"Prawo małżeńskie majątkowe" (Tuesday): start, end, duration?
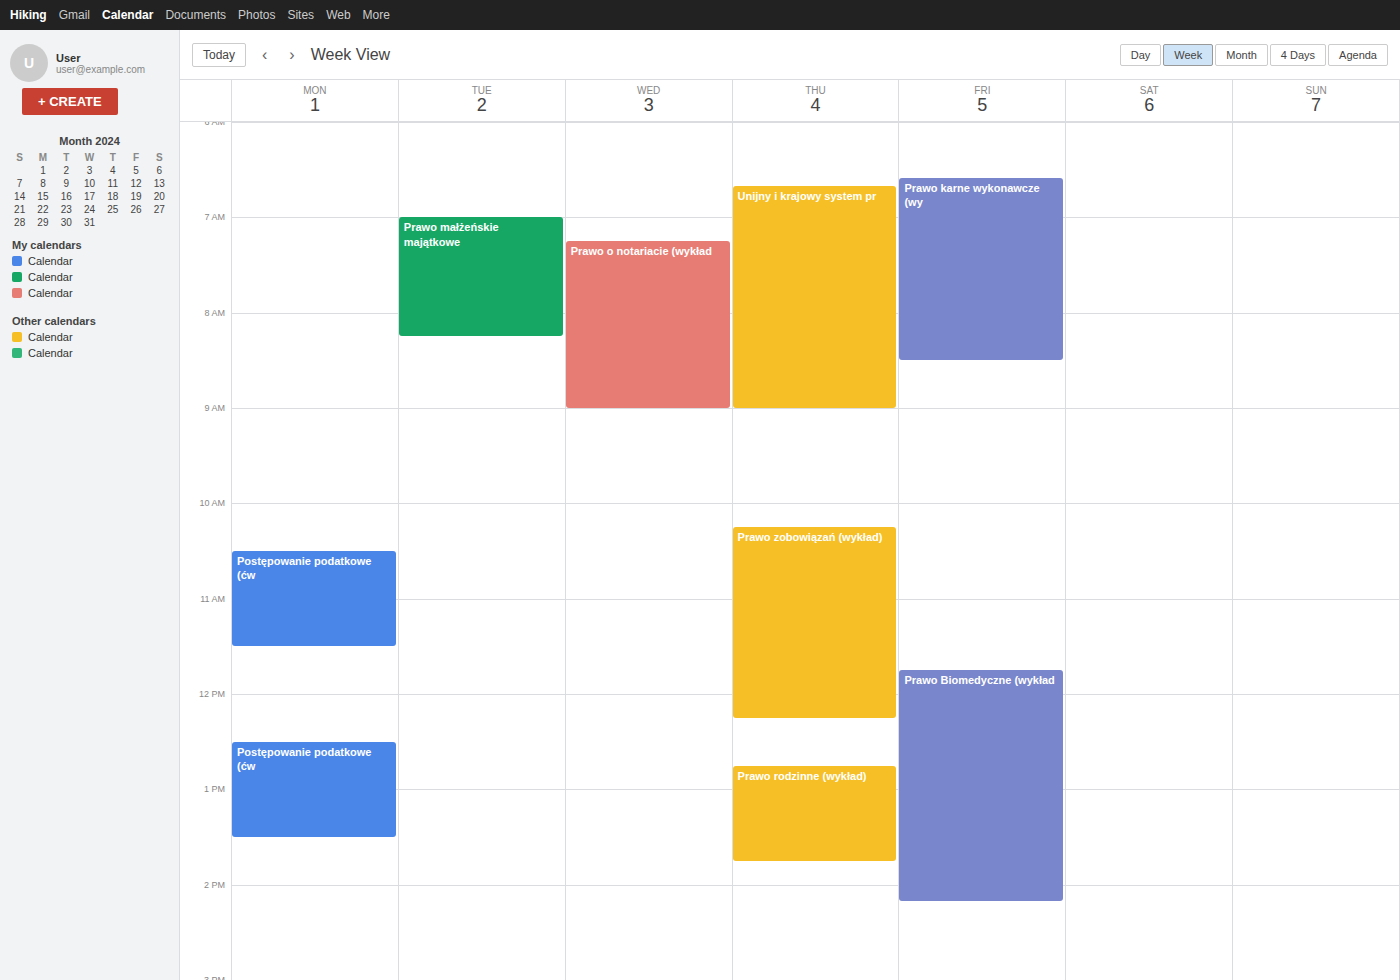
07:00 to 08:15, 1 hour 15 minutes